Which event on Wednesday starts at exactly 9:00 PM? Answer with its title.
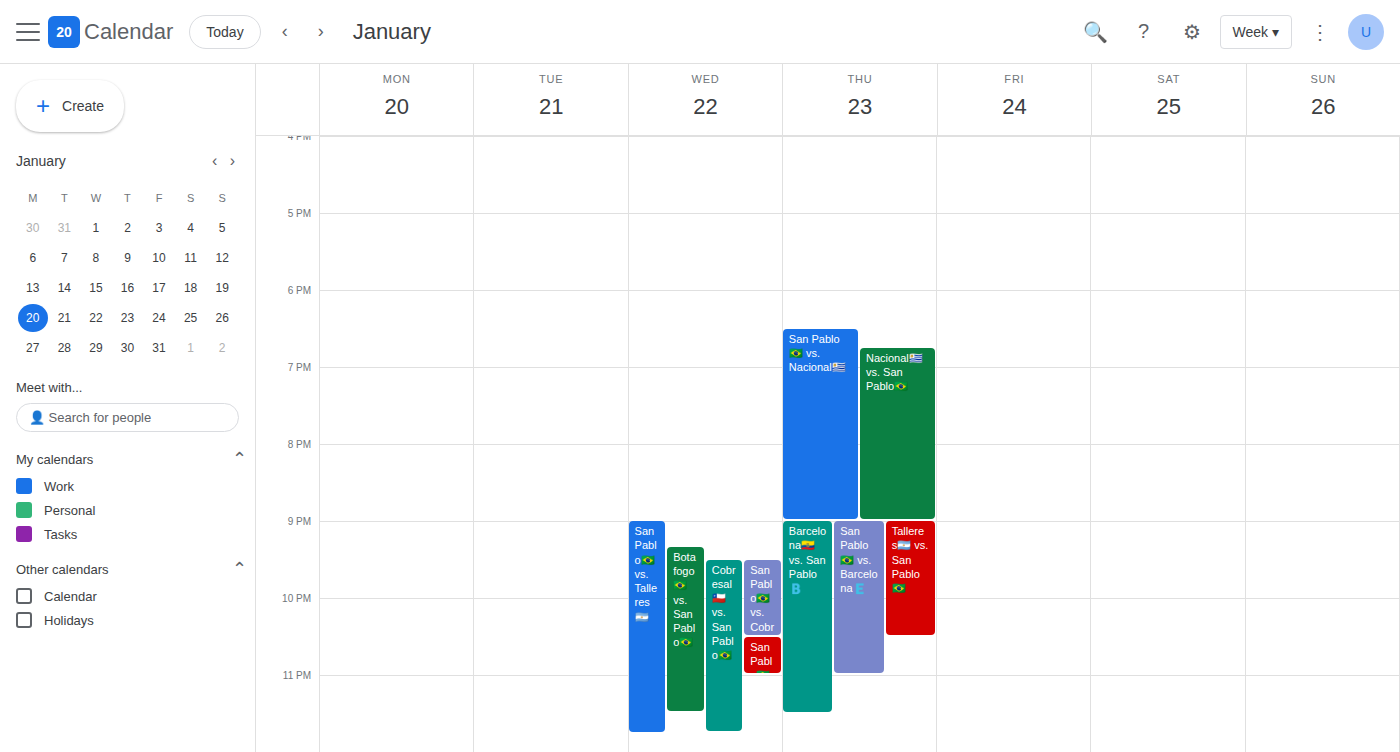
"San Pablo🇧🇷 vs. Talleres🇦🇷"